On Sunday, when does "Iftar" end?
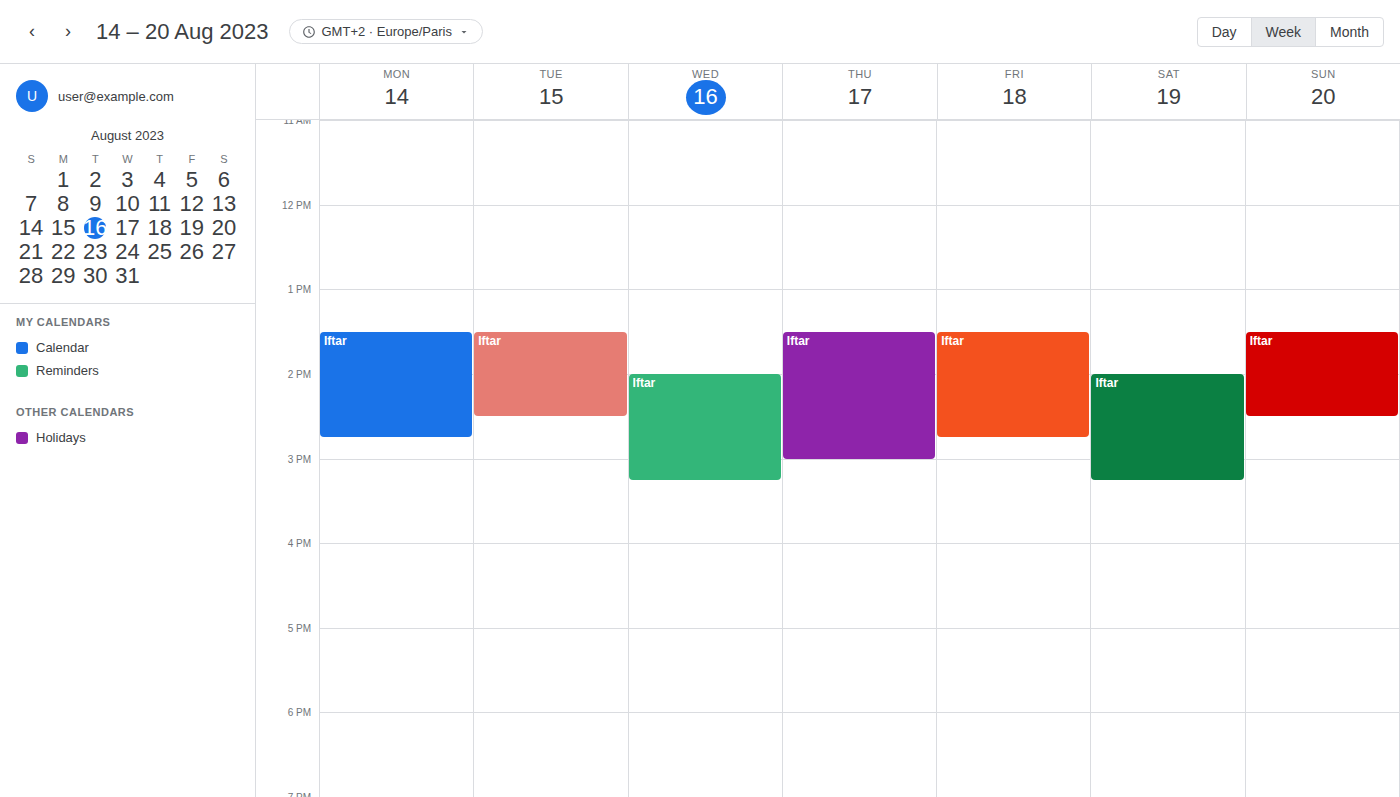
2:30 PM